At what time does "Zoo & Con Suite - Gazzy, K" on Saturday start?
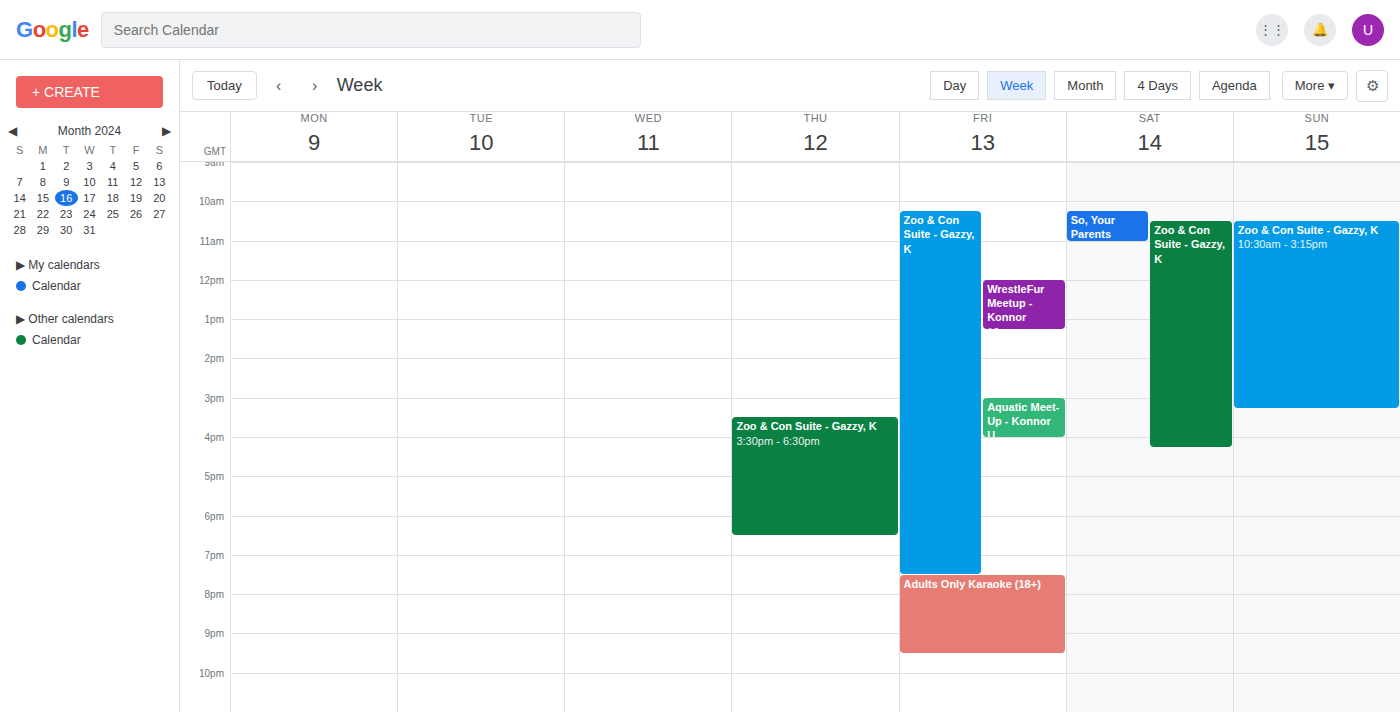
10:30